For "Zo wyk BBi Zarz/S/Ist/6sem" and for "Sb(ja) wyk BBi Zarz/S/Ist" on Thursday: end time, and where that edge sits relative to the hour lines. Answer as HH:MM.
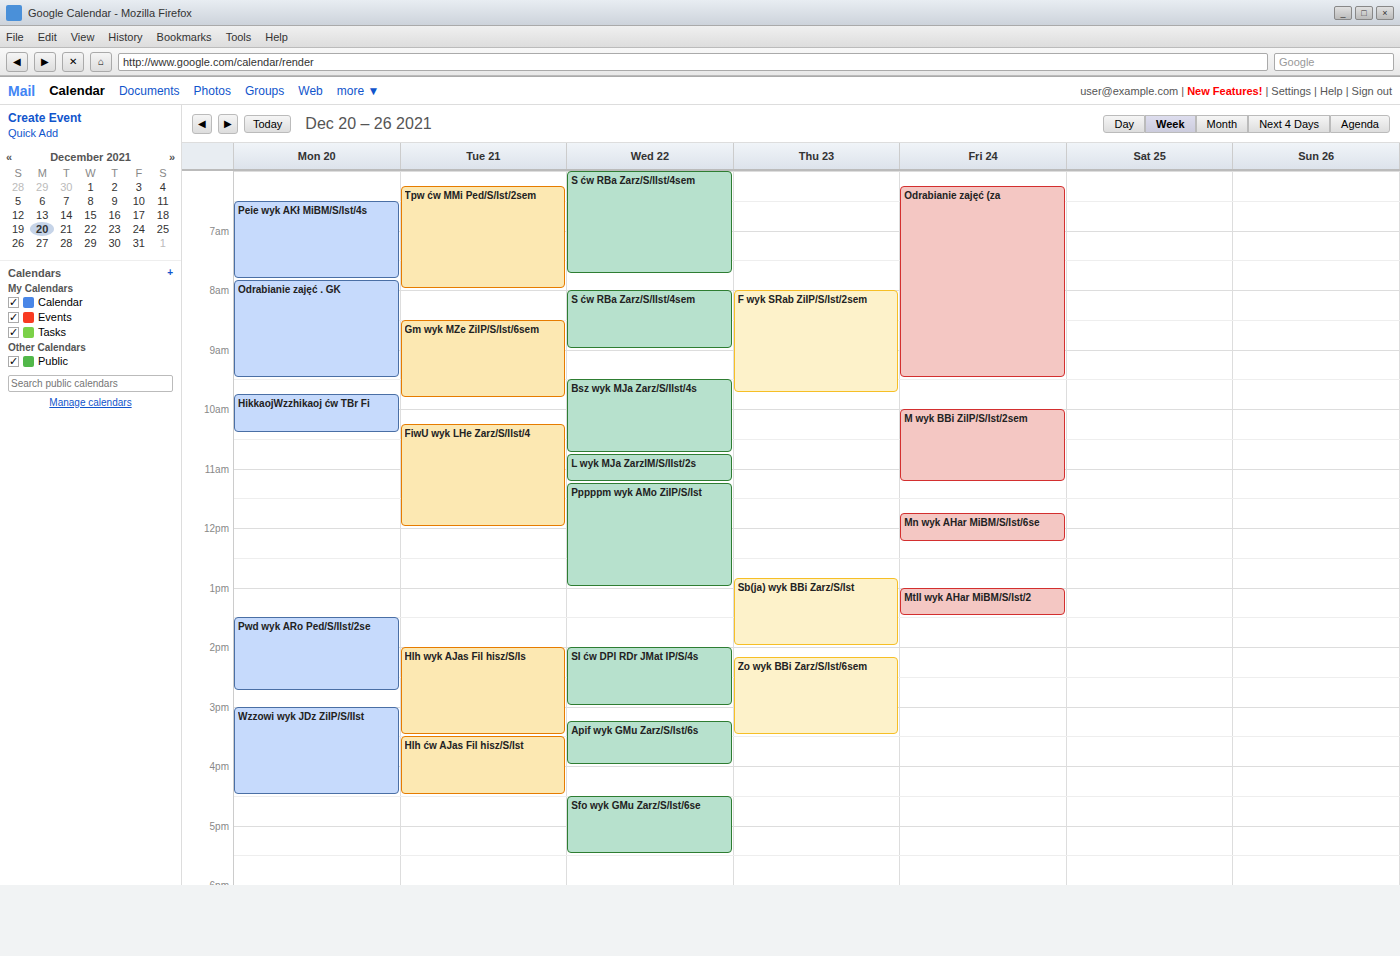
"Zo wyk BBi Zarz/S/Ist/6sem": 15:30, halfway between the 15:00 and 16:00 lines. "Sb(ja) wyk BBi Zarz/S/Ist": 14:00, exactly on the 14:00 line.